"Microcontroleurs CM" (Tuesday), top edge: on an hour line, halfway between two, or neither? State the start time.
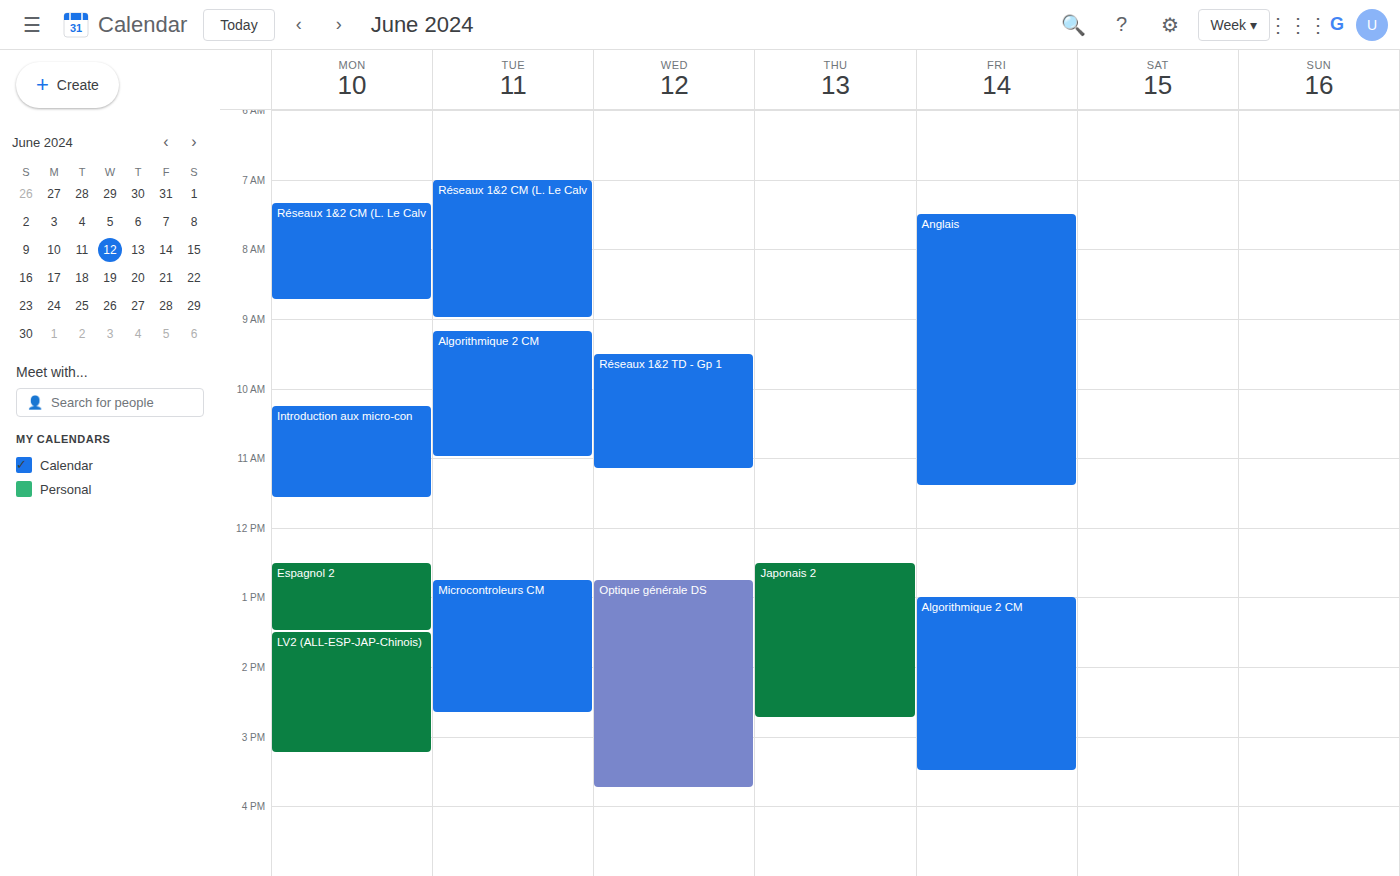
12:45 PM -- neither: three quarters of the way from the 12 PM line to the 1 PM line.